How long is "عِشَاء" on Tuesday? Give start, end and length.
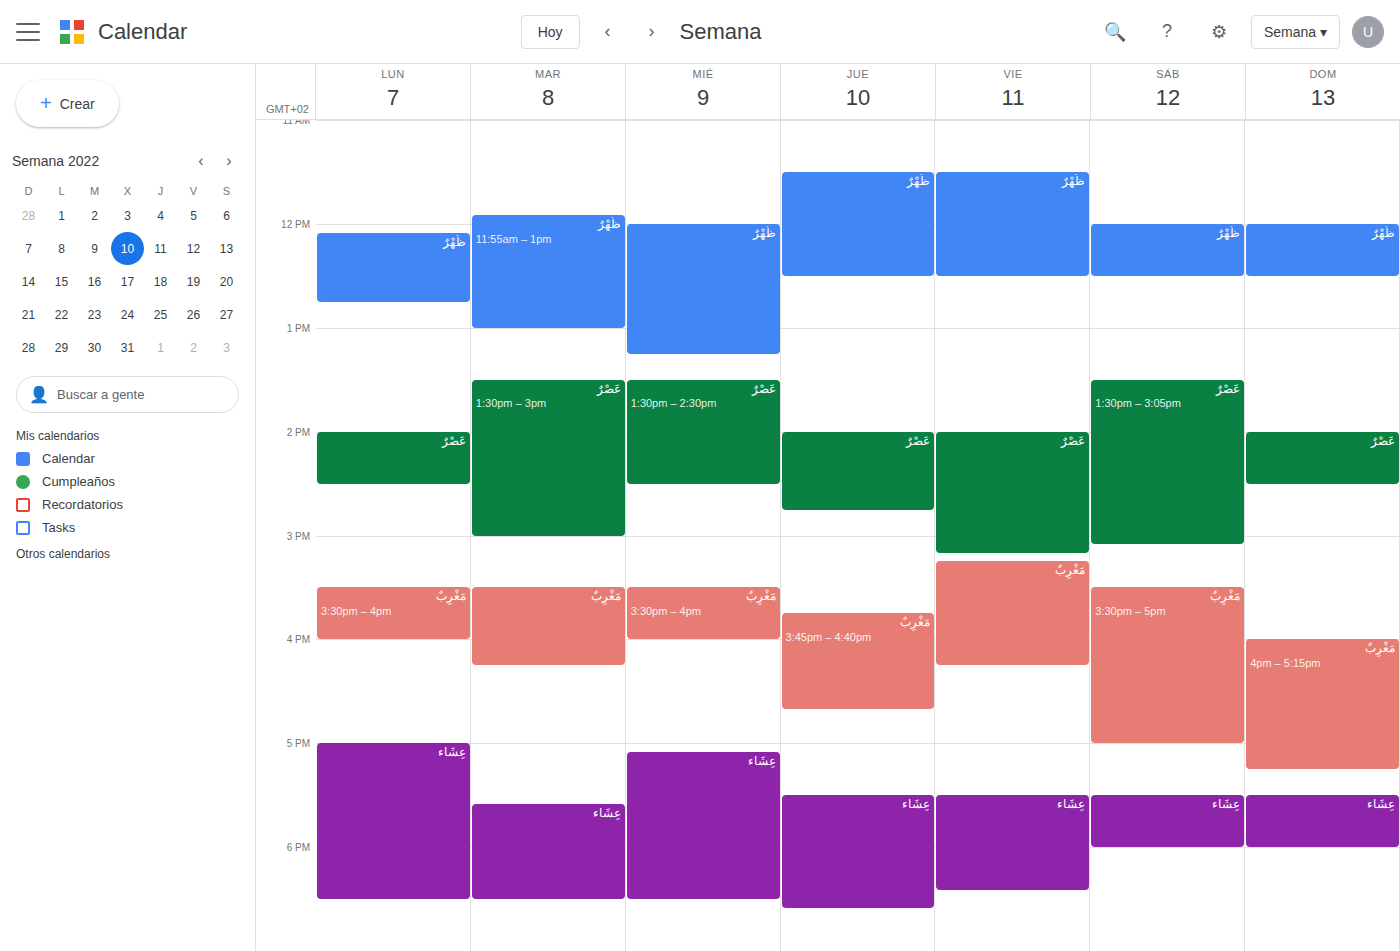
5:35 PM to 6:30 PM, 55 minutes